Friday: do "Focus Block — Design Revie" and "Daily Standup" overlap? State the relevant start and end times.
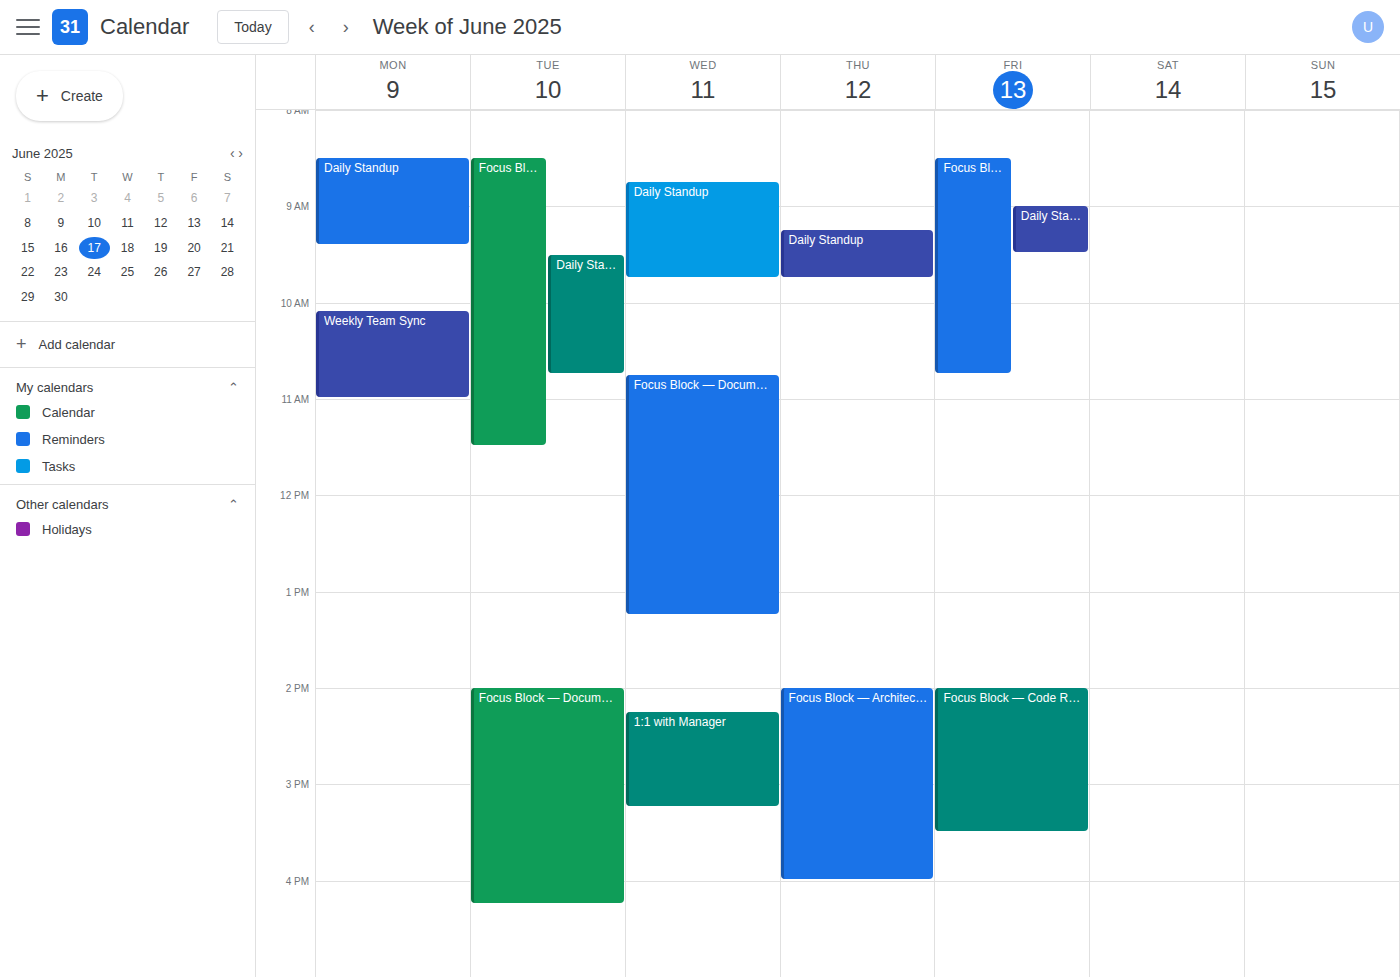
"Daily Standup" runs 9:00 AM to 9:30 AM, inside "Focus Block — Design Revie" -- they overlap.